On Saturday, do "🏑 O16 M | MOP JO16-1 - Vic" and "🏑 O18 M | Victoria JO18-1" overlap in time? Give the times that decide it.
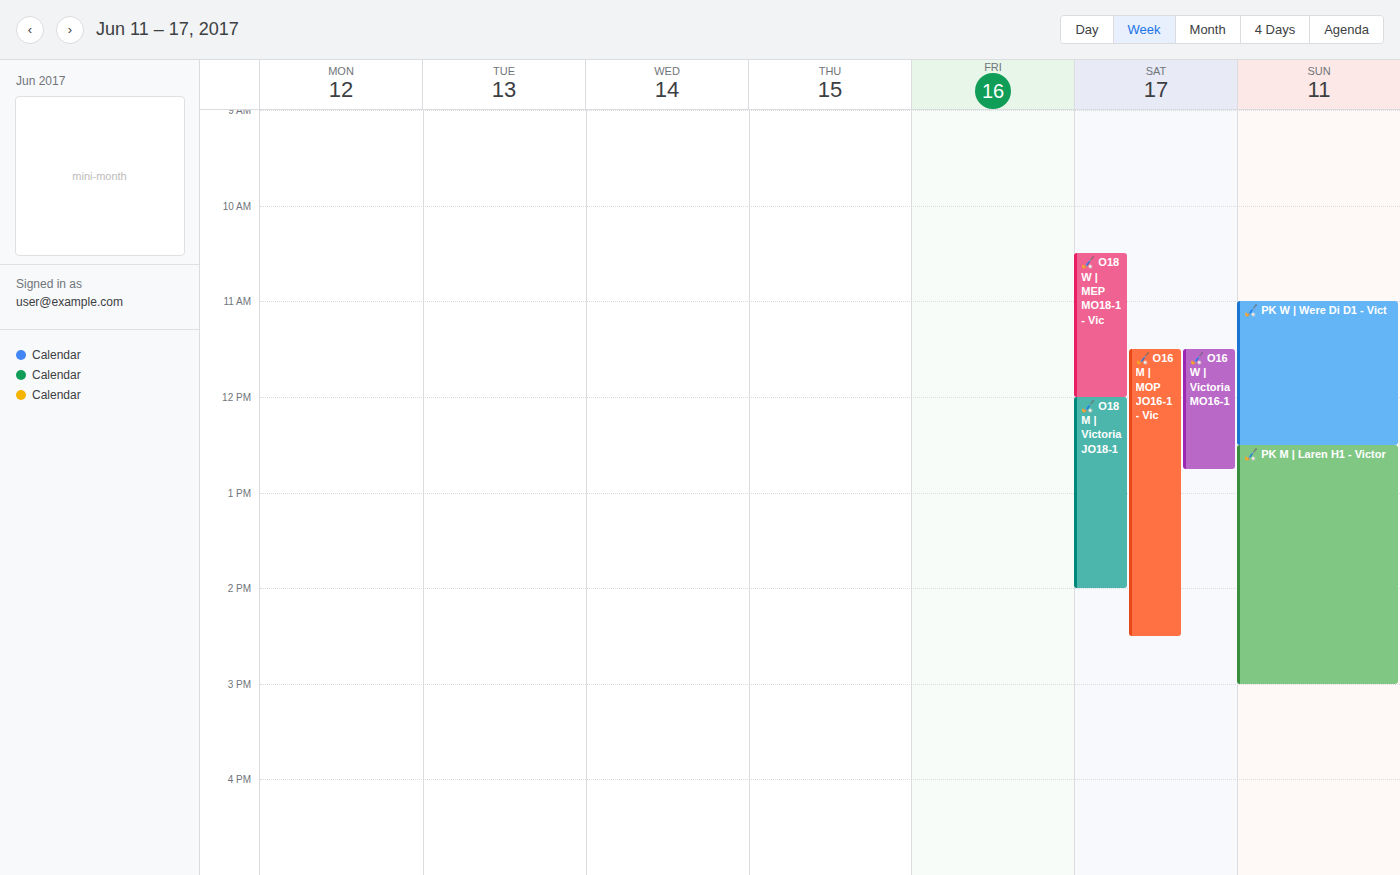
"🏑 O18 M | Victoria JO18-1" runs 12:00 PM to 2:00 PM, inside "🏑 O16 M | MOP JO16-1 - Vic" -- they overlap.